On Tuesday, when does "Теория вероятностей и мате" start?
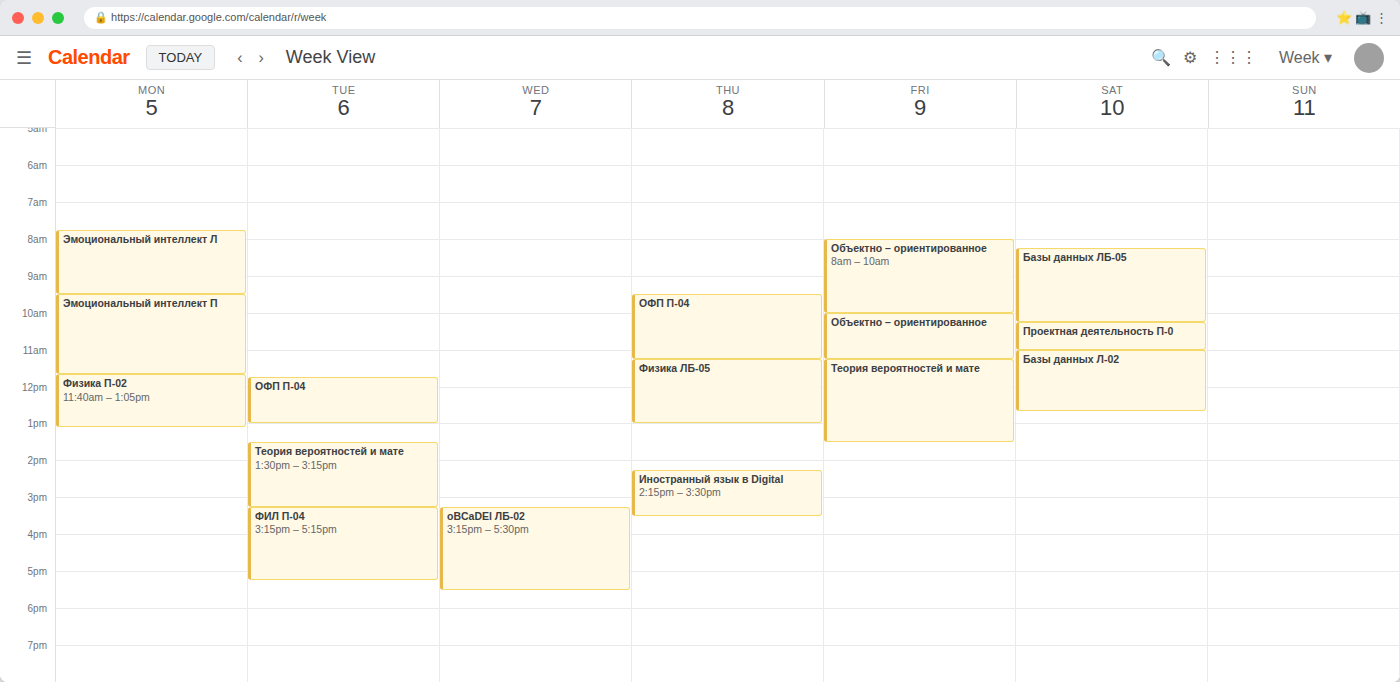
1:30 PM